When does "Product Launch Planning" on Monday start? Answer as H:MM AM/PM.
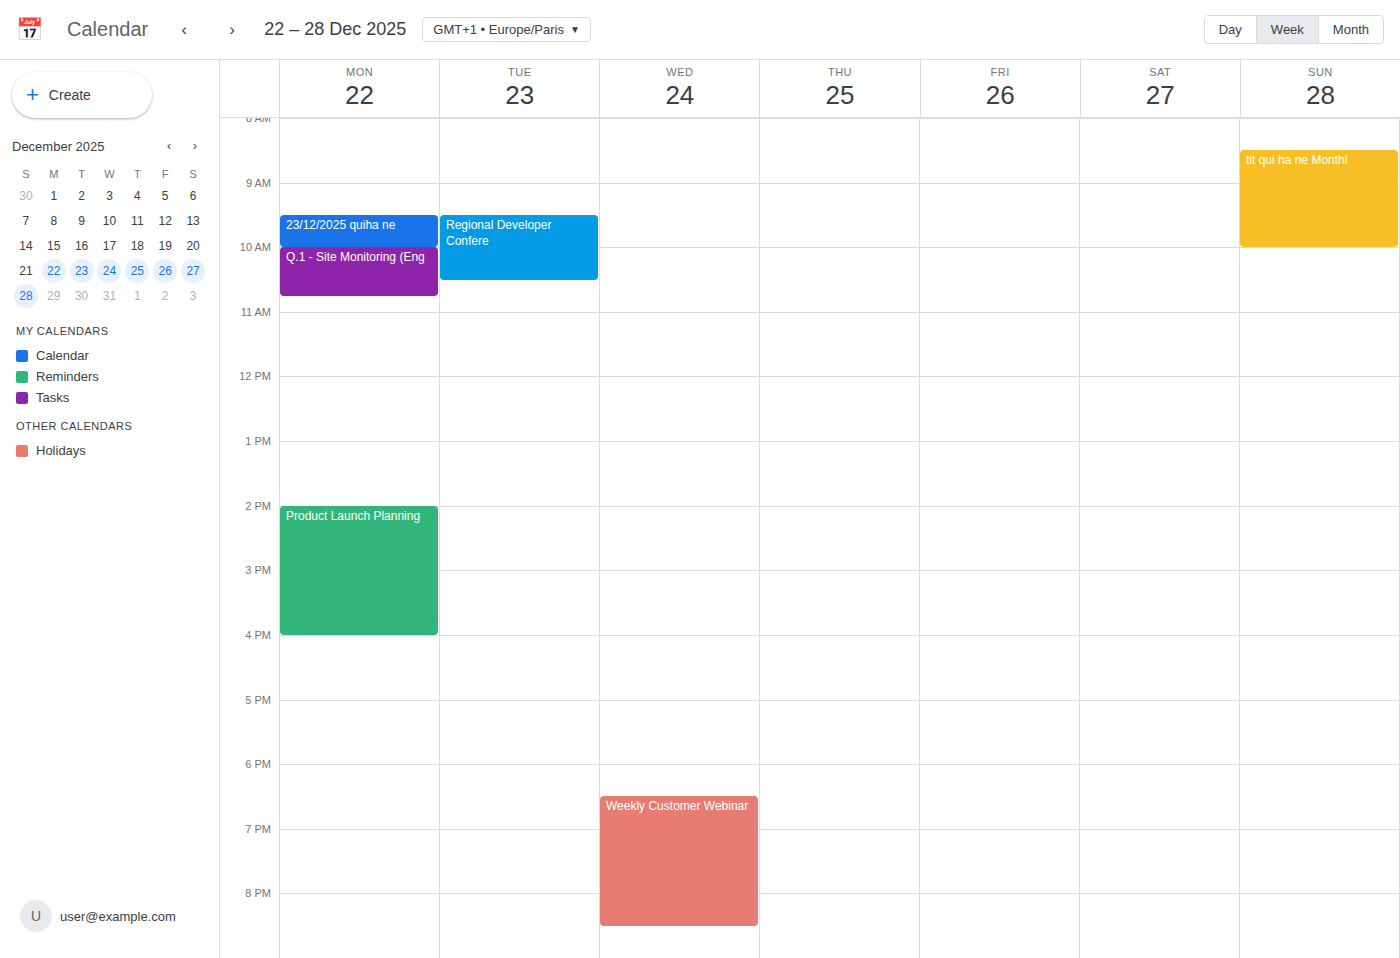
2:00 PM